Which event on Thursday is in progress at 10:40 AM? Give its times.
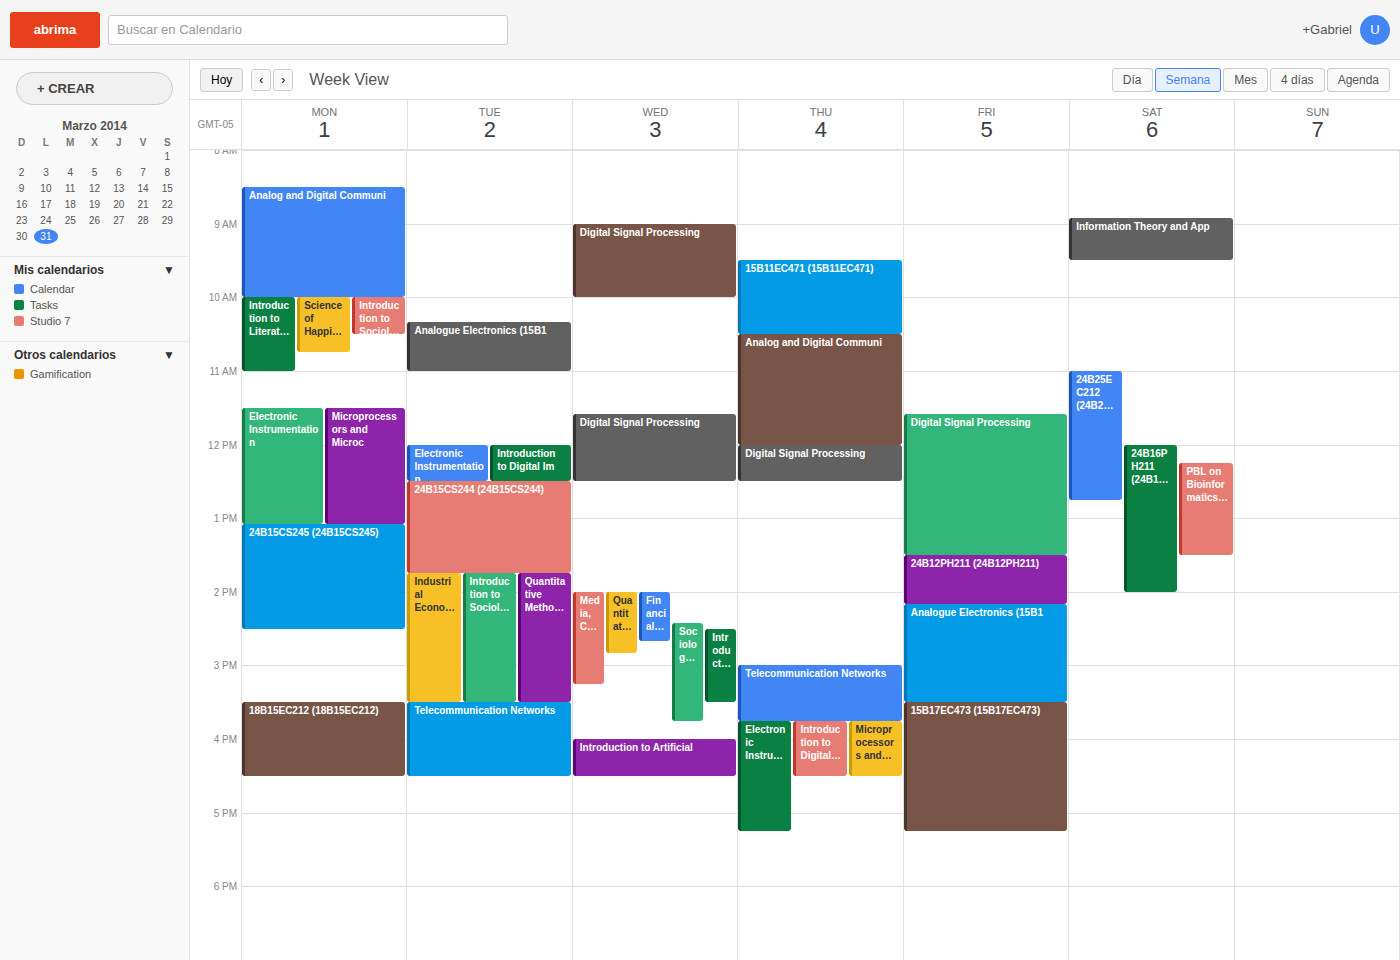
"Analog and Digital Communi", 10:30 AM to 12:00 PM